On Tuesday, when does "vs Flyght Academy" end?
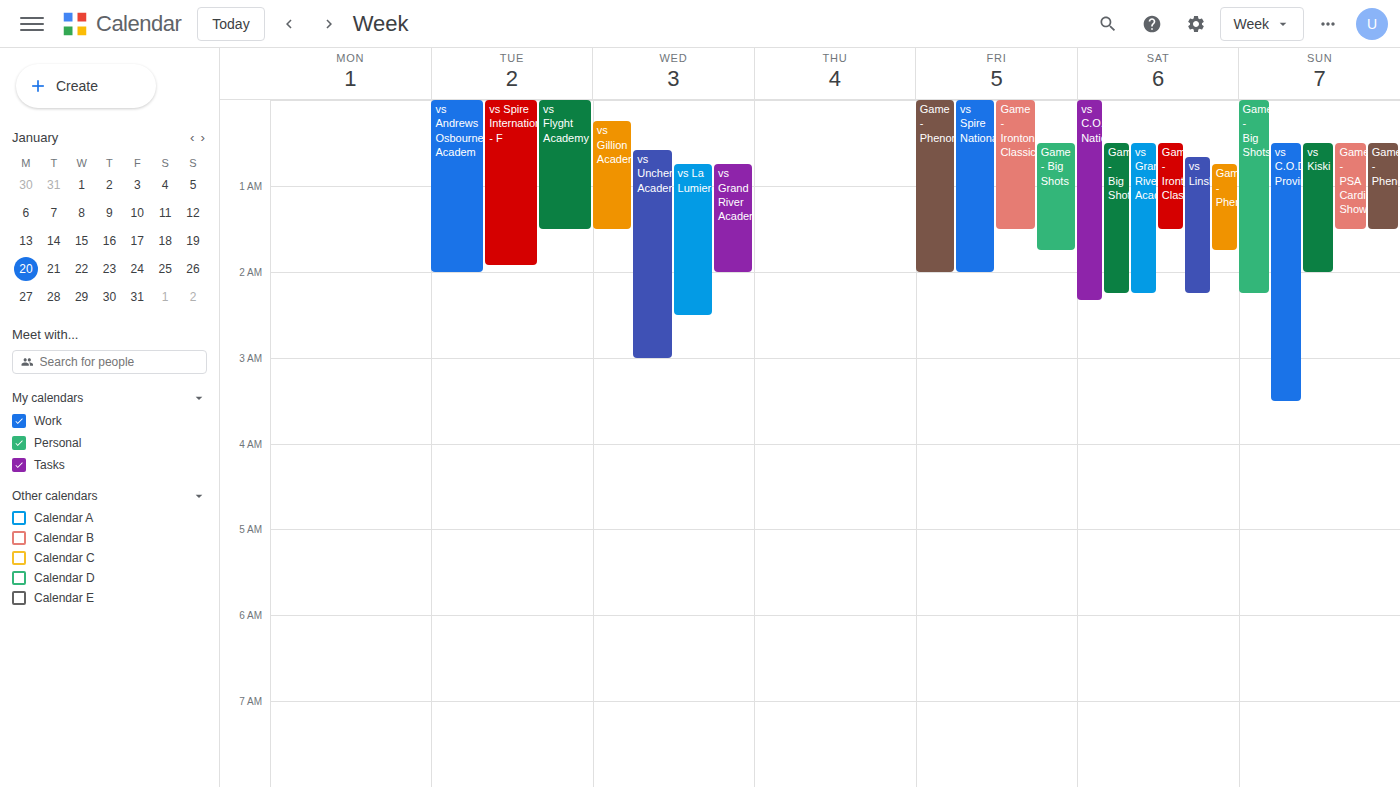
1:30 AM